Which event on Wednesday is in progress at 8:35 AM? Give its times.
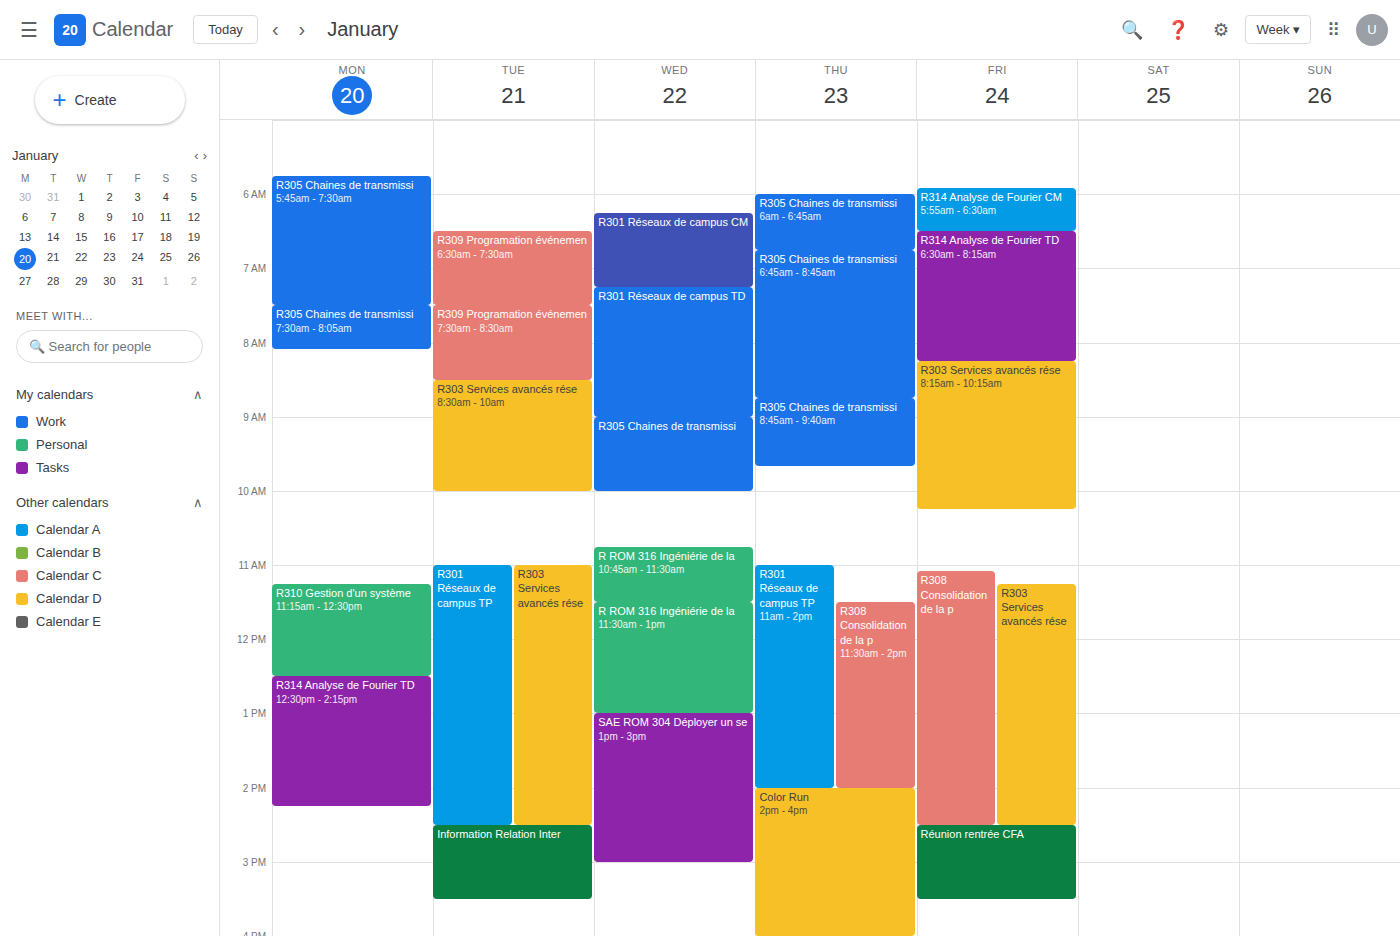
"R301 Réseaux de campus TD", 7:15 AM to 9:00 AM